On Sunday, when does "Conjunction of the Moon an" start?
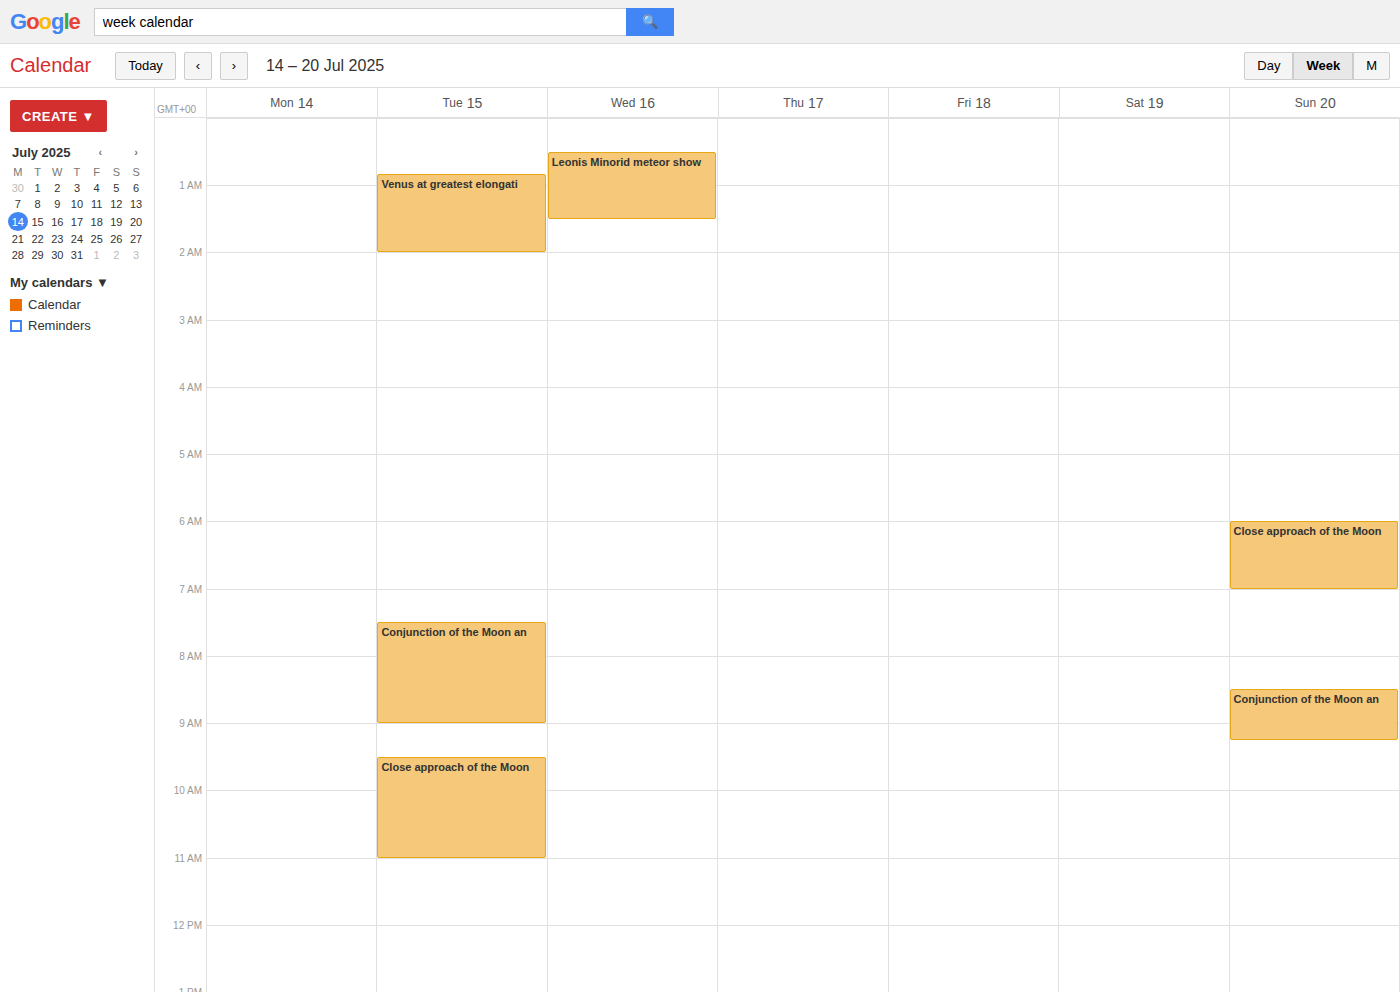
8:30 AM